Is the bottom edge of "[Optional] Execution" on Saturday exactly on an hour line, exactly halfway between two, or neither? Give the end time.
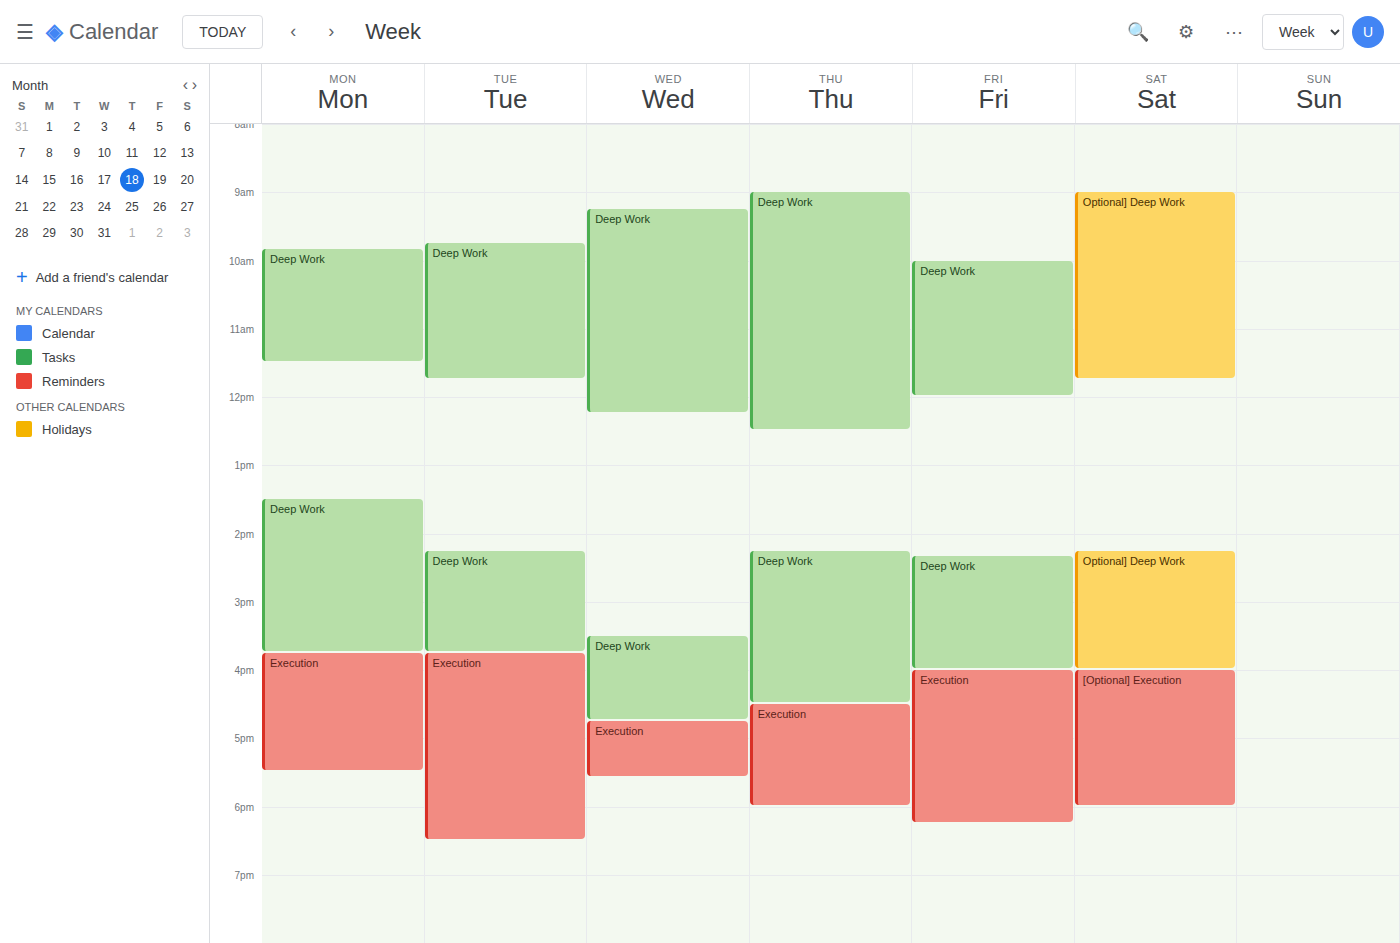
6:00 PM -- exactly on the 6 PM line.